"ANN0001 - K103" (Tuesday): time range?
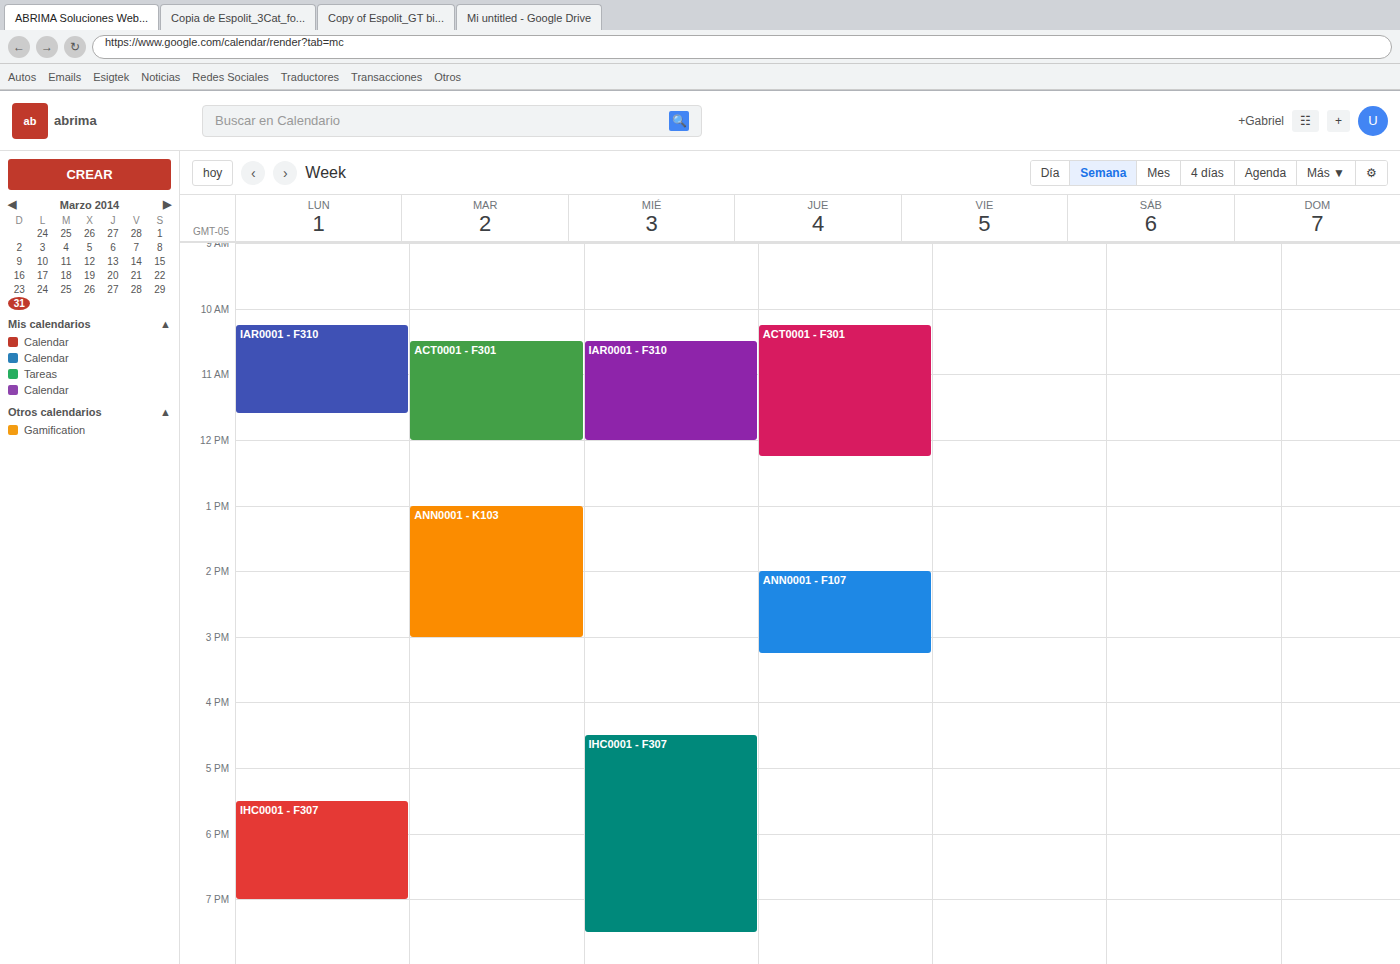
13:00 to 15:00